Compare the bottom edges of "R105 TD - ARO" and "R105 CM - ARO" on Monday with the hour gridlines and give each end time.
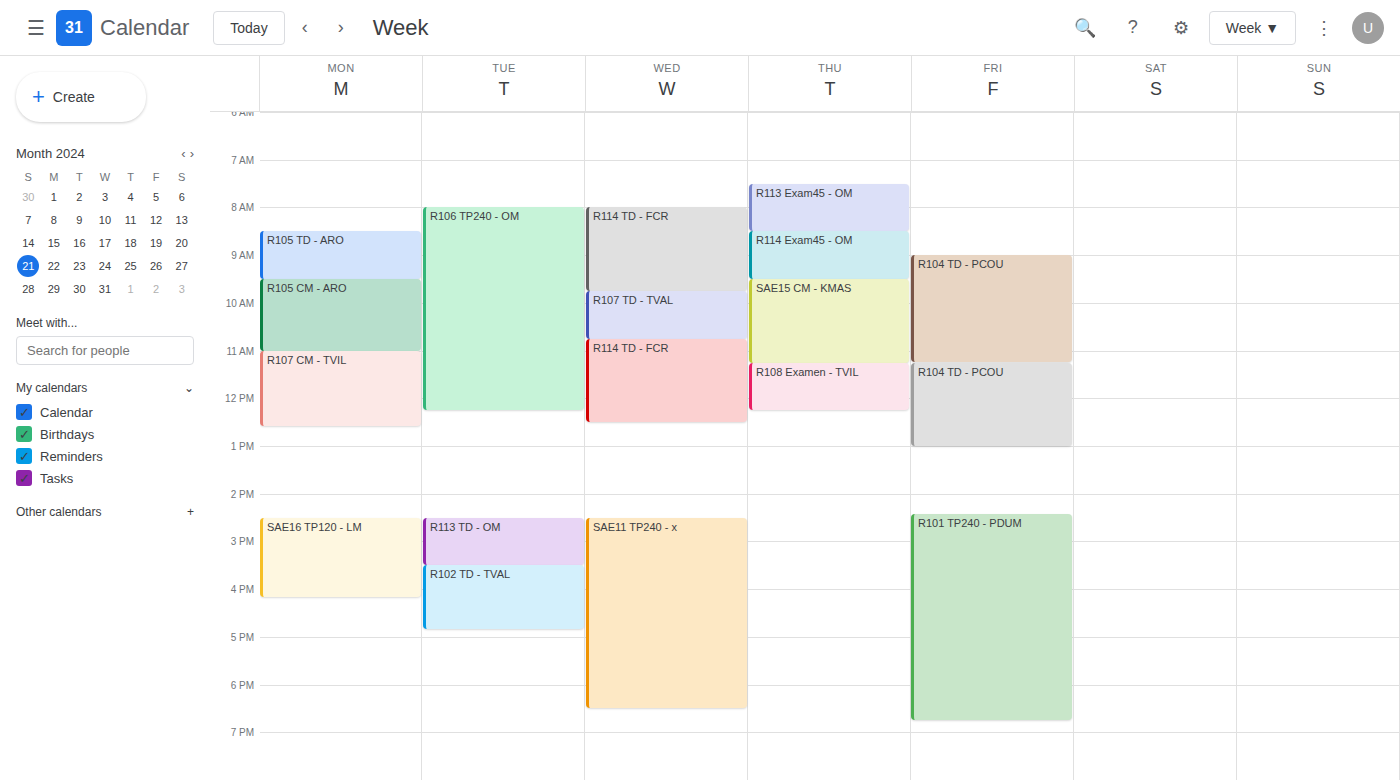
"R105 TD - ARO": 9:30 AM, halfway between the 9 AM and 10 AM lines. "R105 CM - ARO": 11:00 AM, exactly on the 11 AM line.